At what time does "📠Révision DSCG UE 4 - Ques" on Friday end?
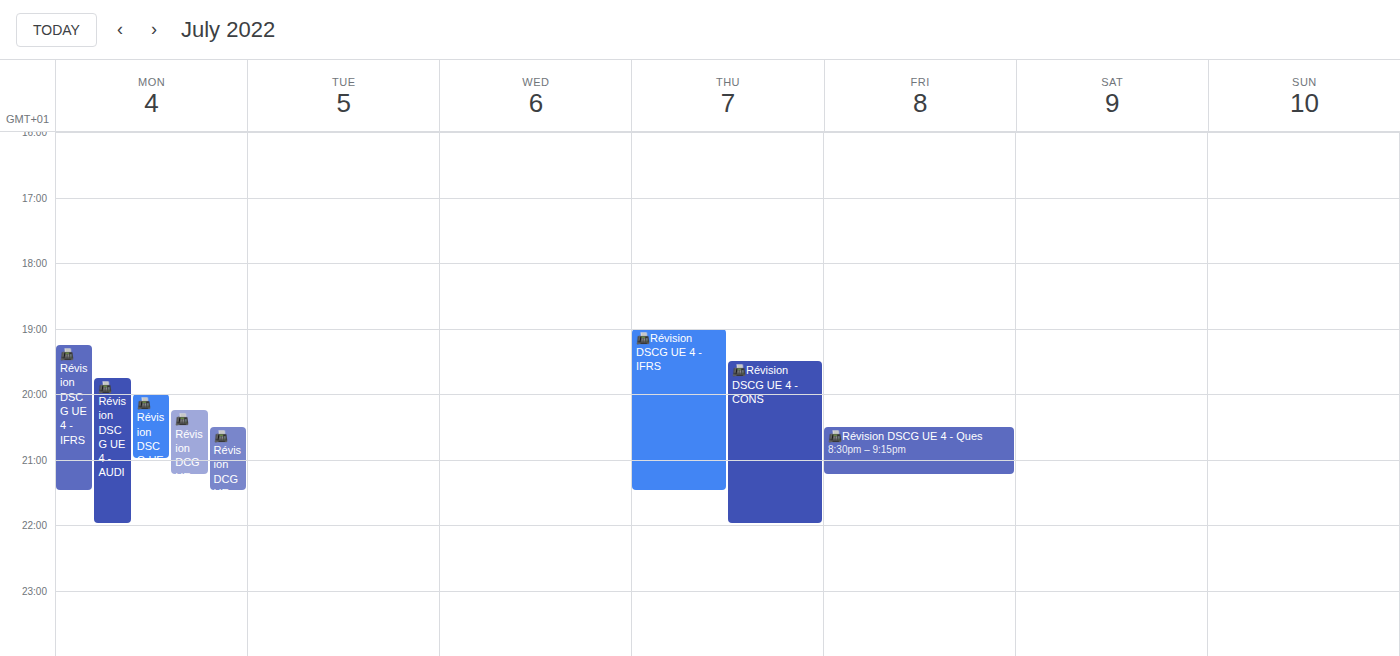
9:15 PM